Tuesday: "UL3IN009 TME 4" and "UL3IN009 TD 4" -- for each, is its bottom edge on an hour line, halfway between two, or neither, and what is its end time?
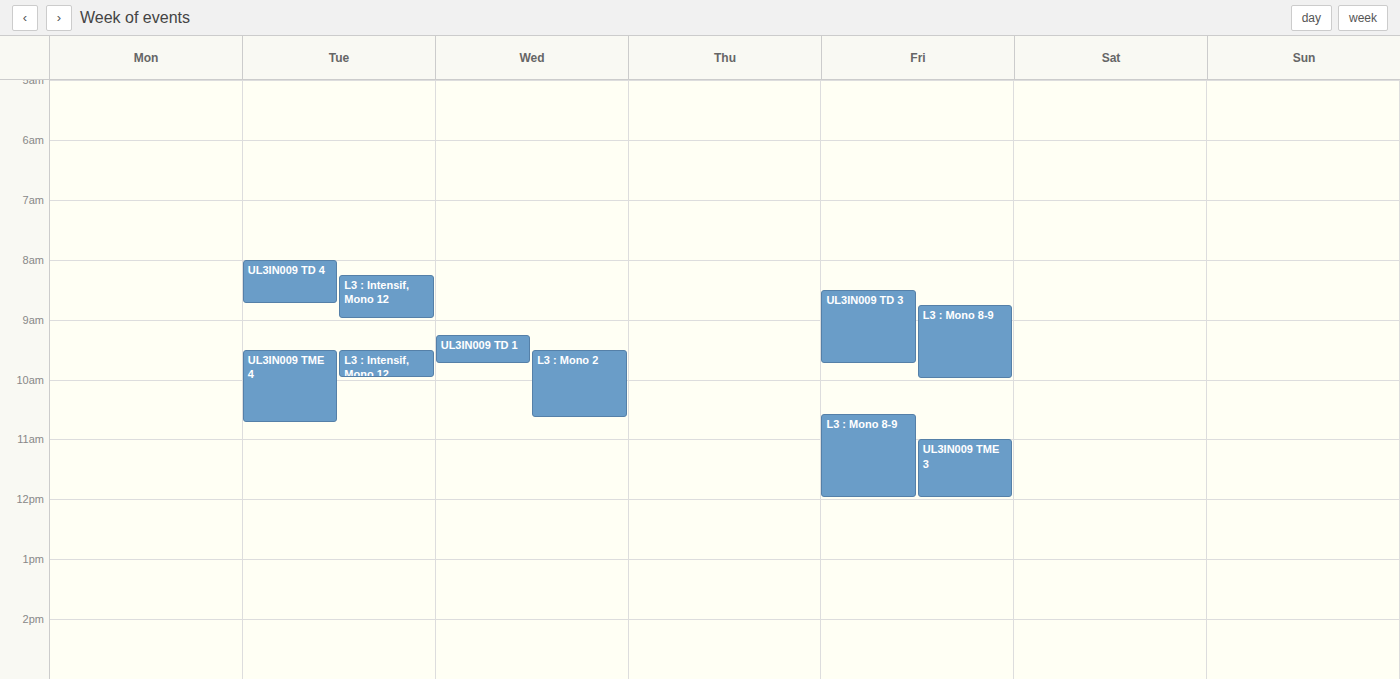
"UL3IN009 TME 4": 10:45 AM, neither: three quarters of the way from the 10 AM line to the 11 AM line. "UL3IN009 TD 4": 8:45 AM, neither: three quarters of the way from the 8 AM line to the 9 AM line.